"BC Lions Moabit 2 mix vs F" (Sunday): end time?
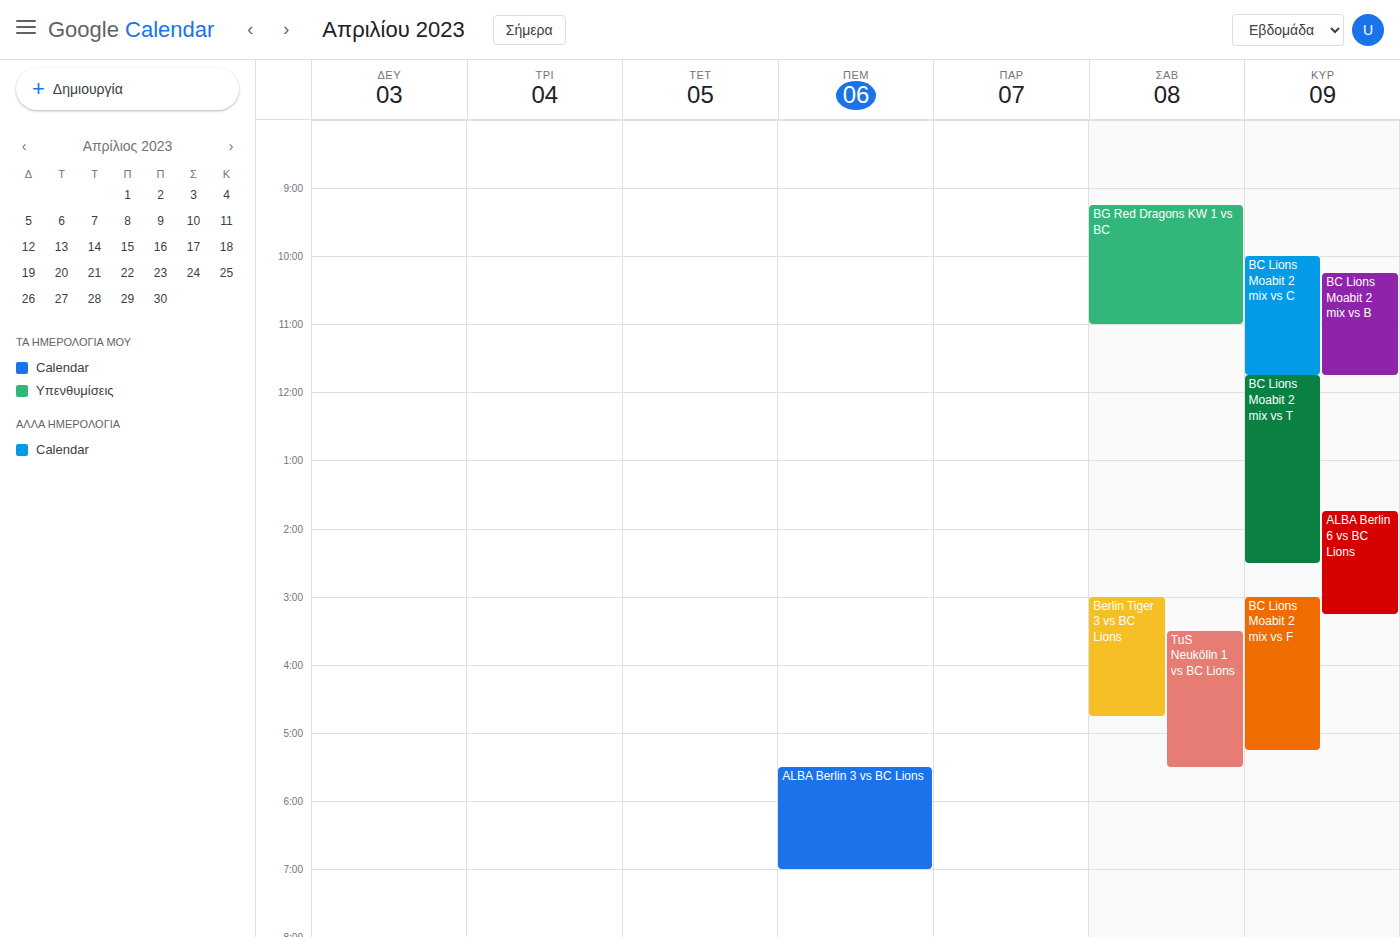
17:15